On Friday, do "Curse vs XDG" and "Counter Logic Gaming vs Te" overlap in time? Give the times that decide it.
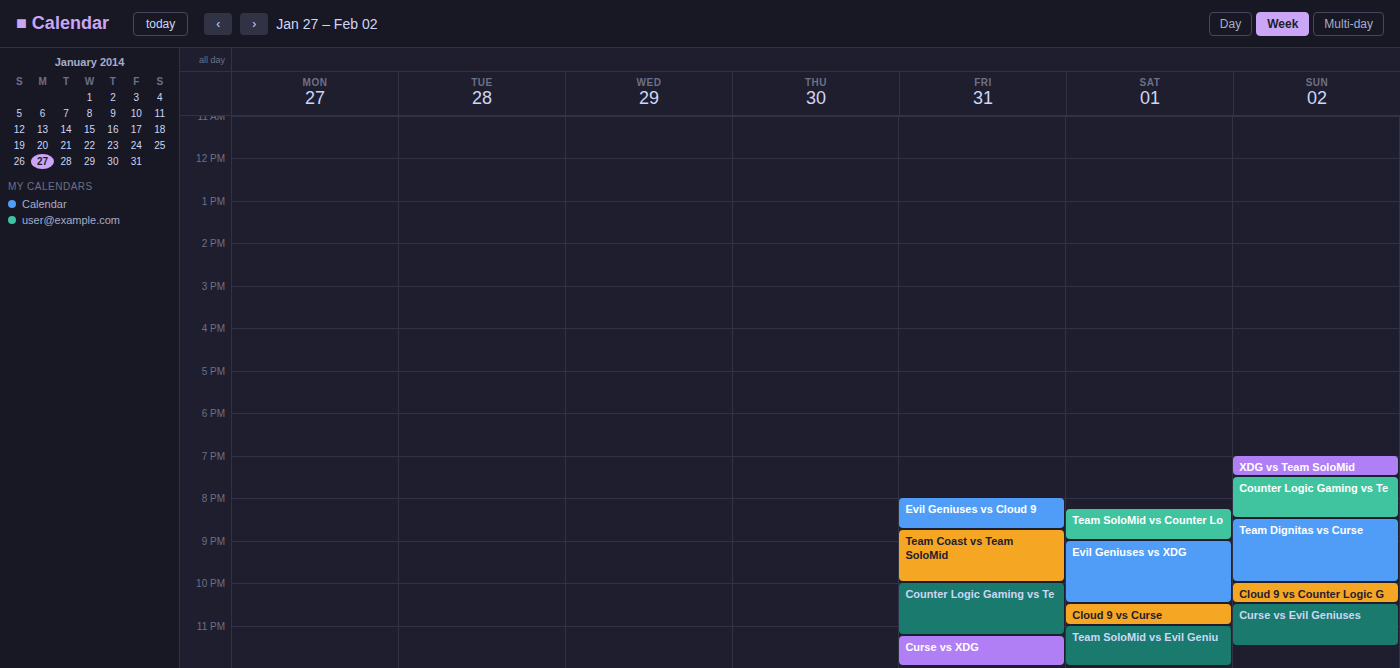
"Counter Logic Gaming vs Te" ends at 11:15 PM, exactly when "Curse vs XDG" starts -- they touch but do not overlap.